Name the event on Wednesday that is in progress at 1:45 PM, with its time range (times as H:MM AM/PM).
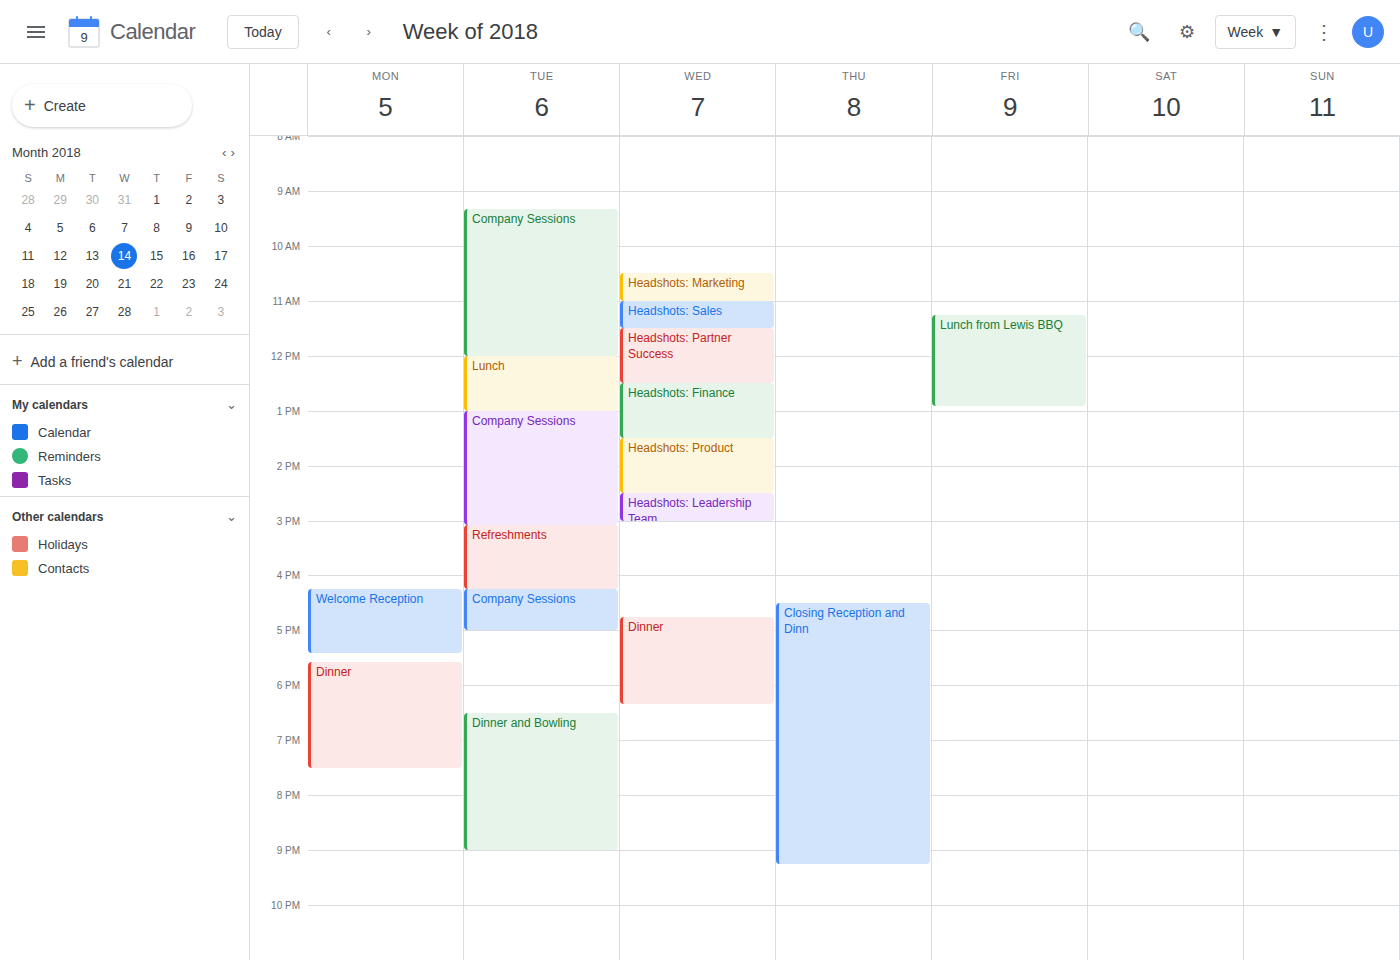
"Headshots: Product", 1:30 PM to 2:30 PM